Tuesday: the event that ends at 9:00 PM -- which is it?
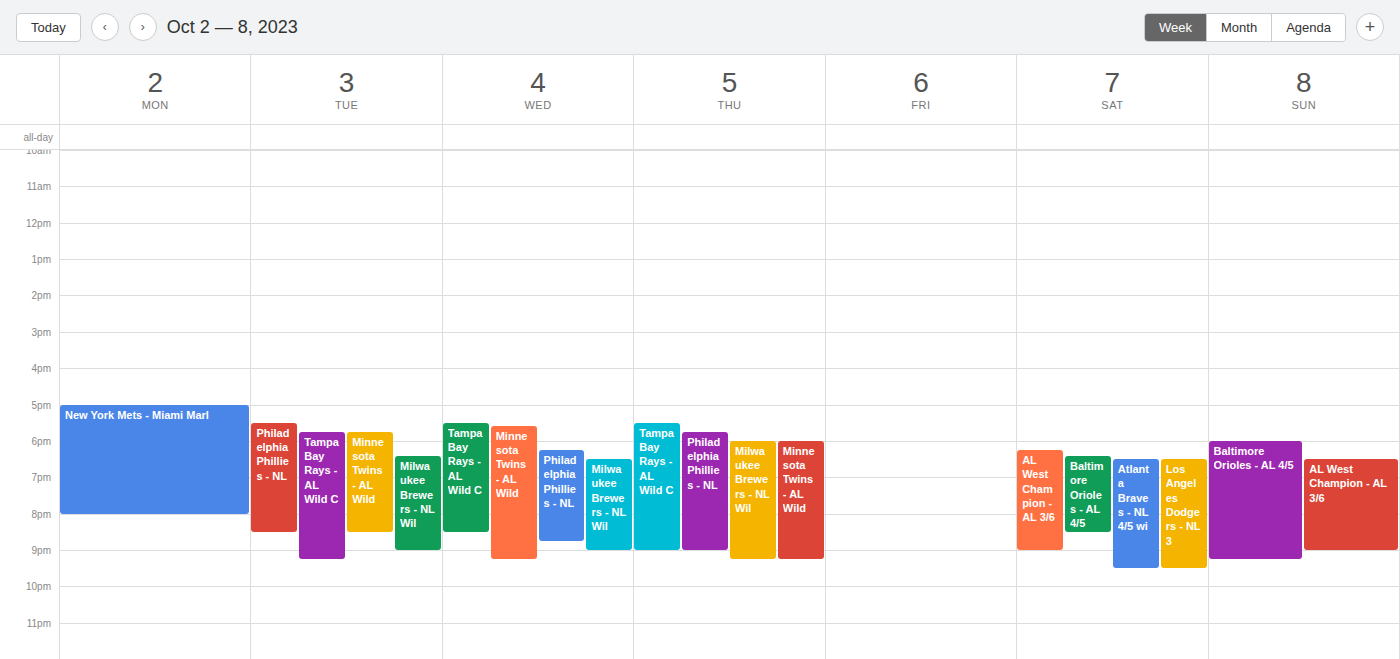
"Milwaukee Brewers - NL Wil"